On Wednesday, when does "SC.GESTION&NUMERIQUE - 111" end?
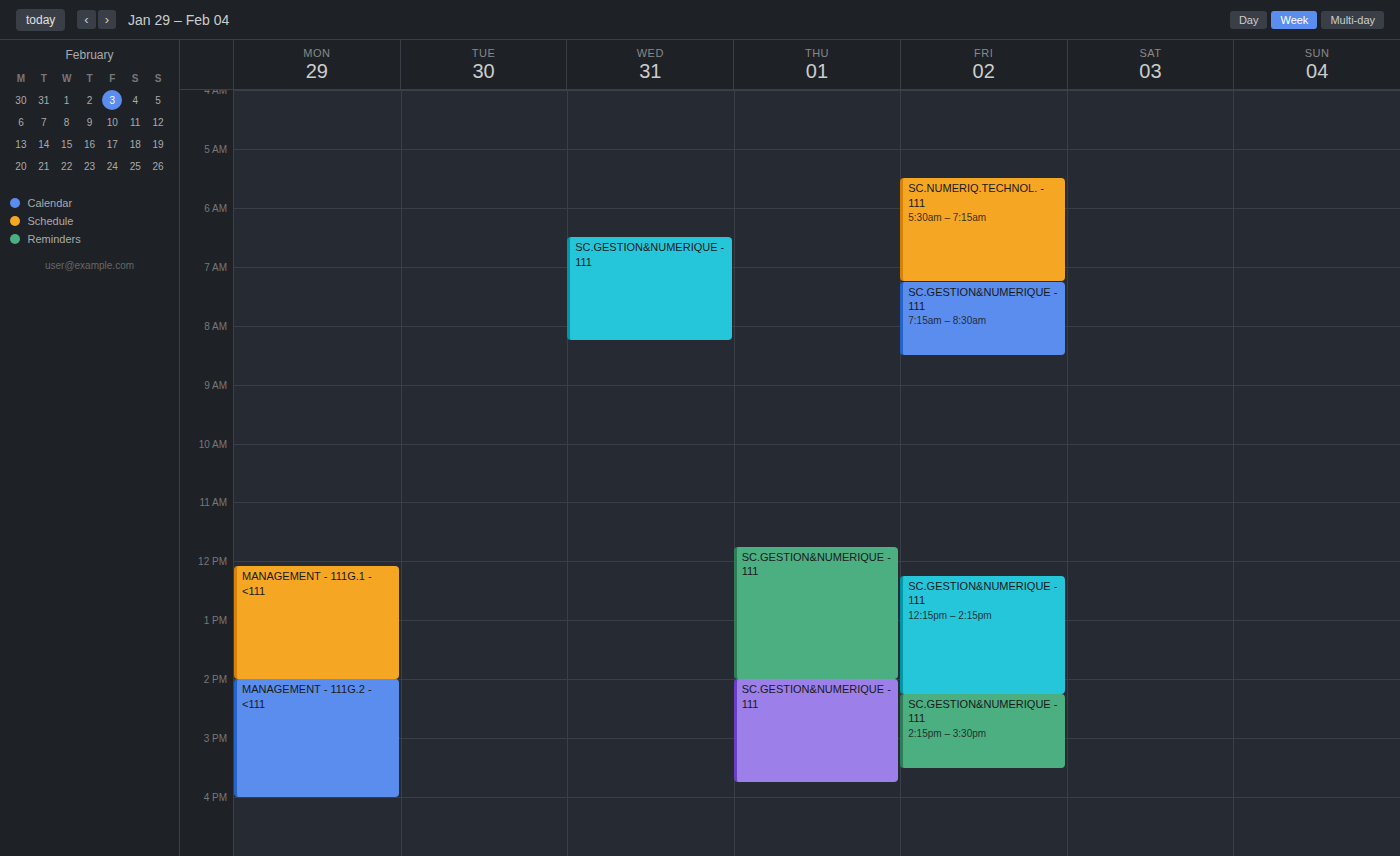
8:15 AM